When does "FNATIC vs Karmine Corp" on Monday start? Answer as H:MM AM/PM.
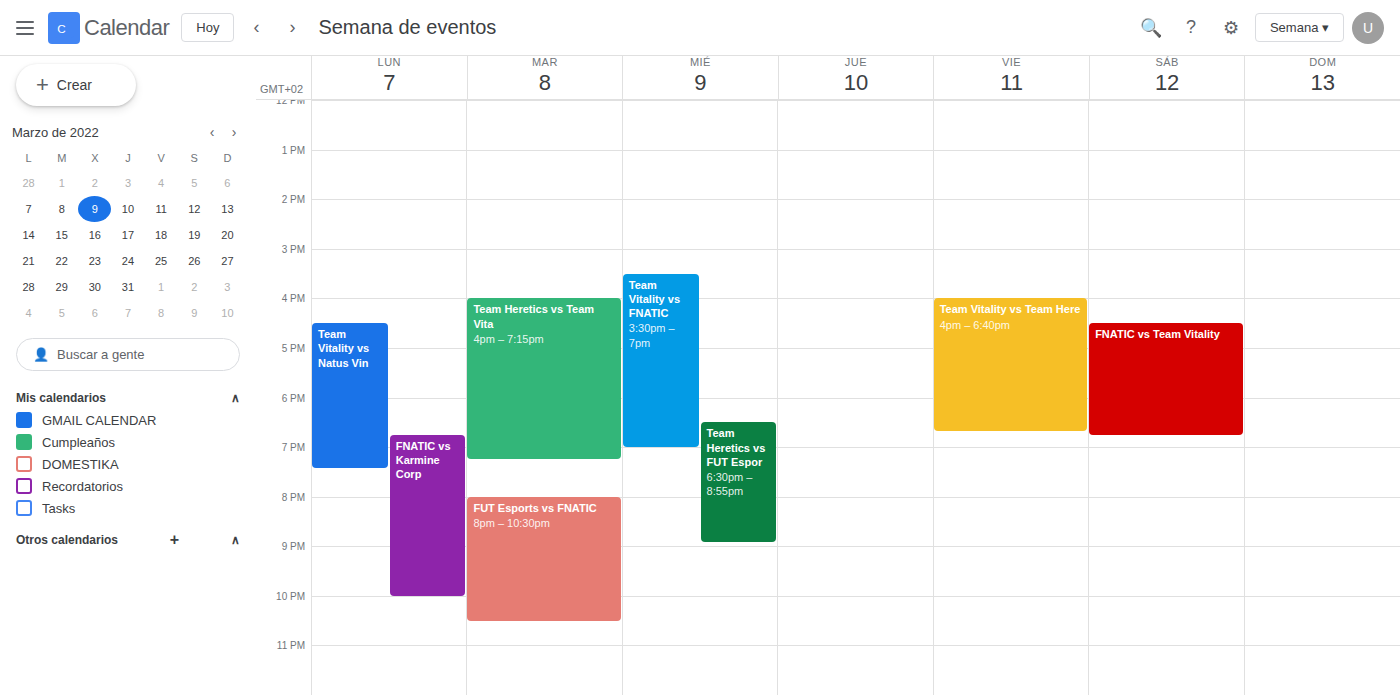
6:45 PM